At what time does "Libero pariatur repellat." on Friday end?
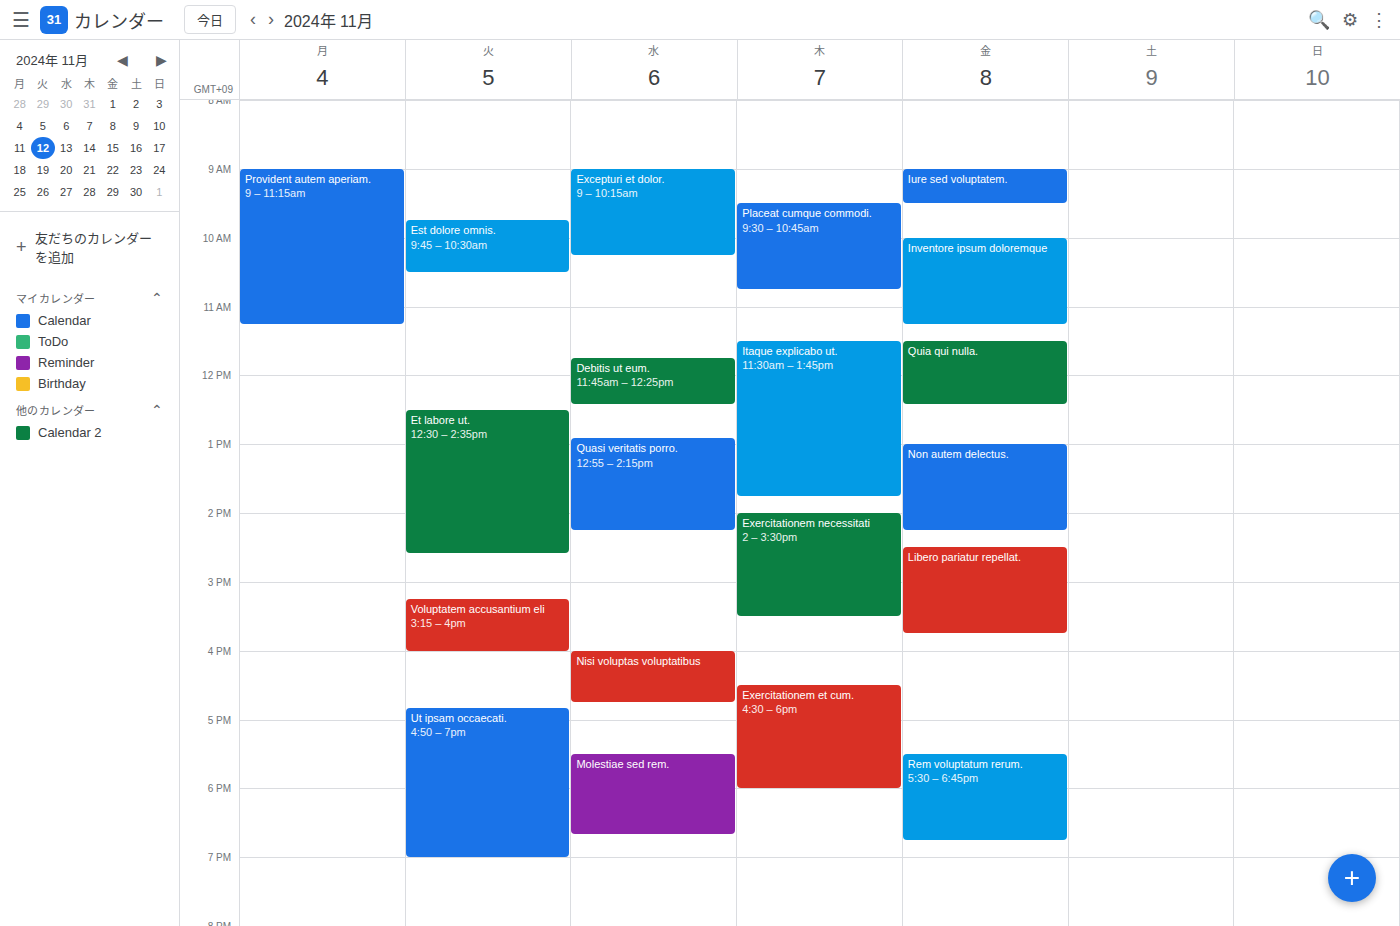
3:45 PM